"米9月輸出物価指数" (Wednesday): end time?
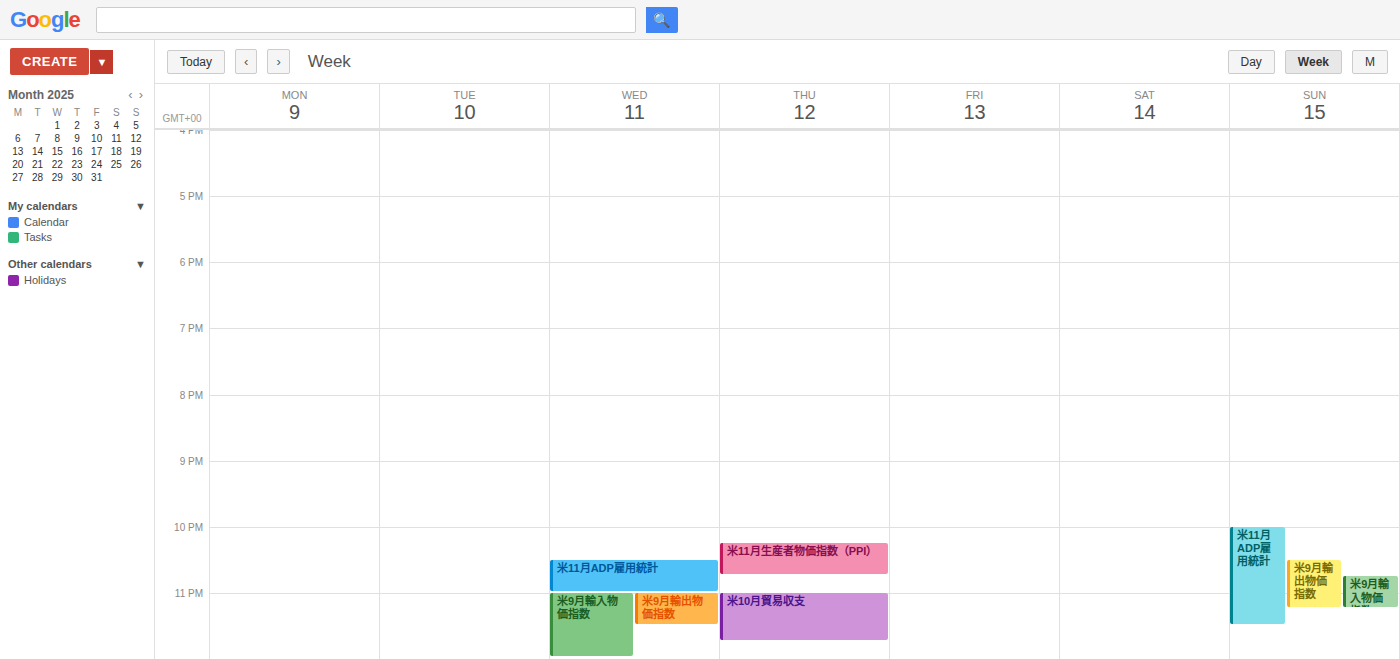
11:30 PM